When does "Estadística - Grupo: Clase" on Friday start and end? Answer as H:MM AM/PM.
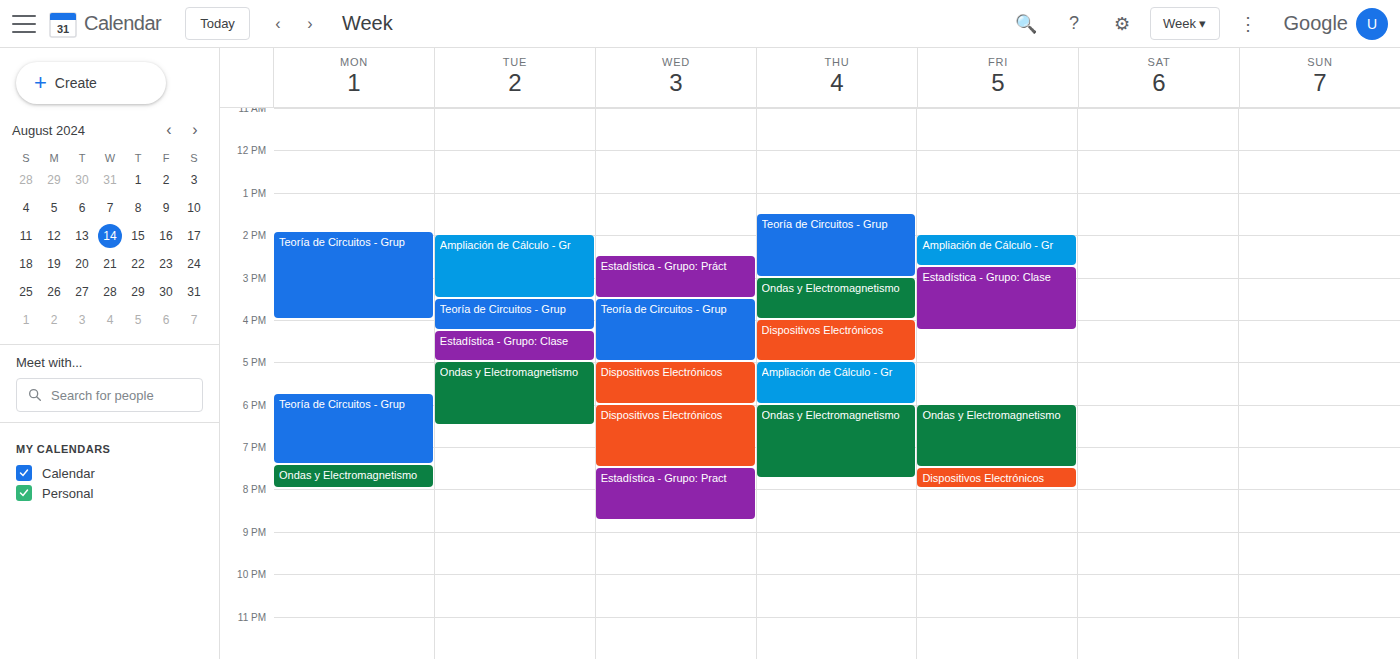
2:45 PM to 4:15 PM